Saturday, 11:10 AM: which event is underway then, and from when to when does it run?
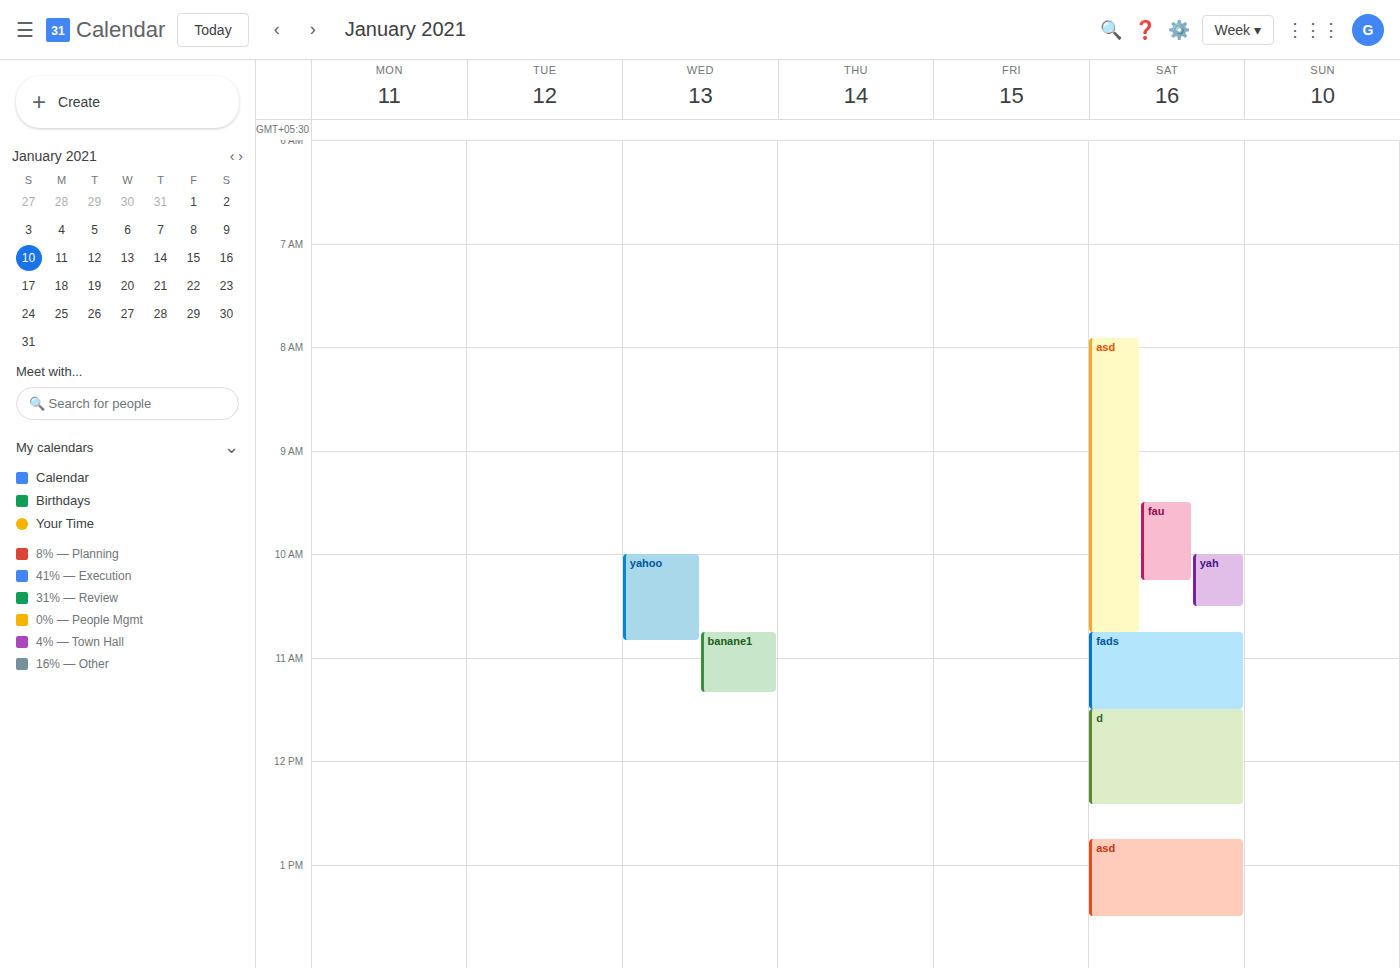
"fads", 10:45 AM to 11:30 AM